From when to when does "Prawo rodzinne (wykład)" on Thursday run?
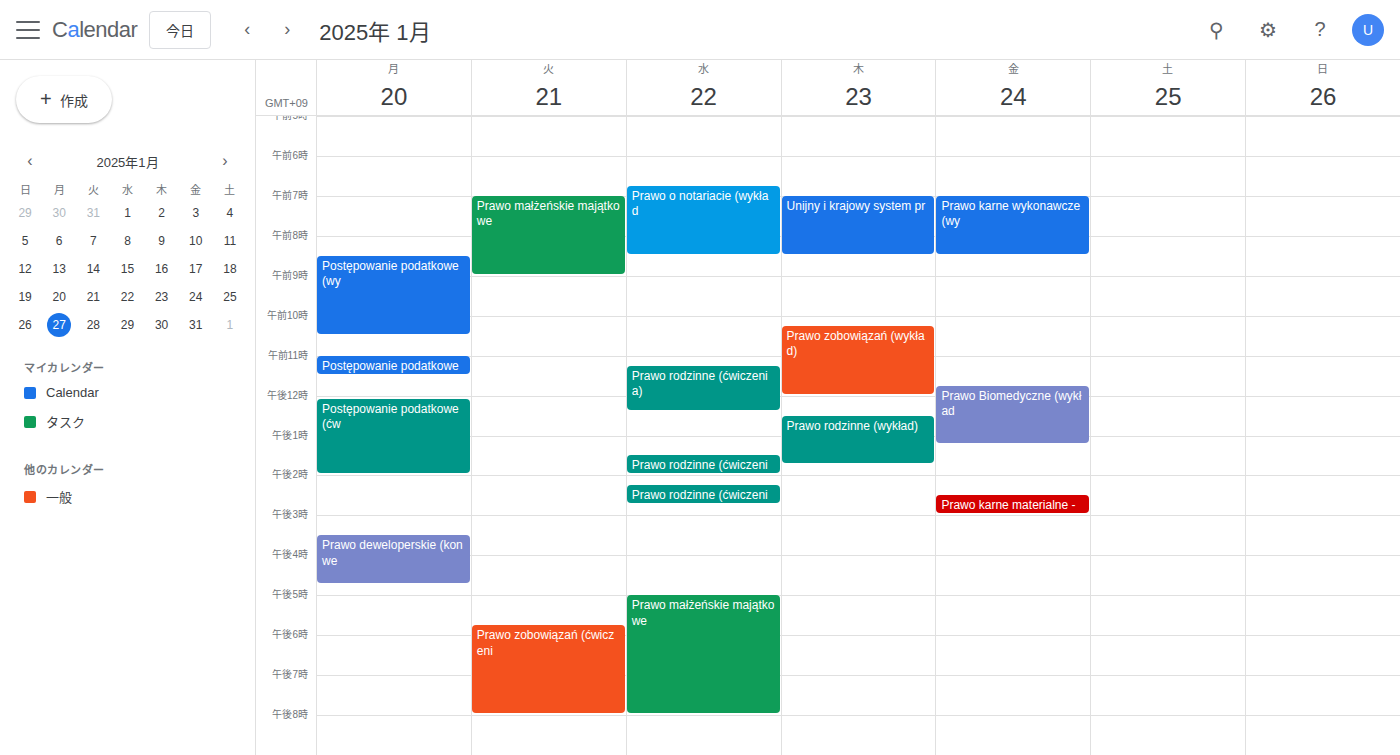
12:30 PM to 1:45 PM